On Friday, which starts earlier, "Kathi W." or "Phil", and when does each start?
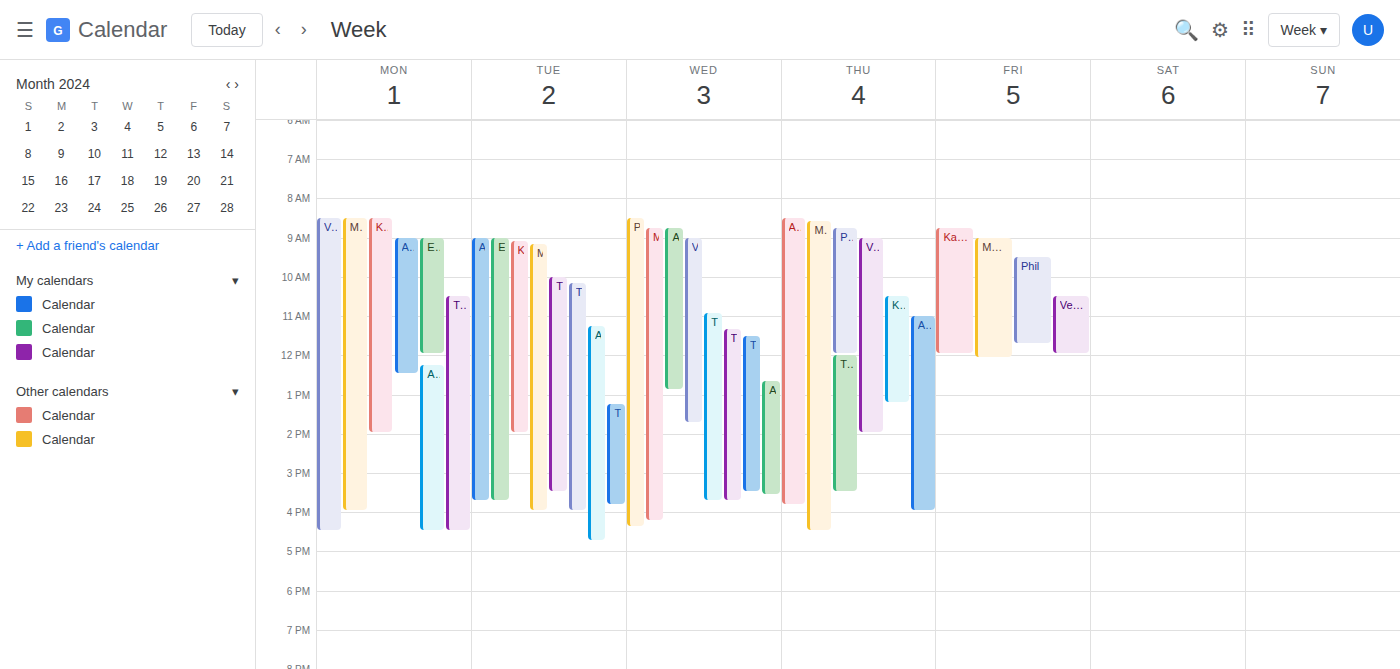
"Kathi W." 8:45 AM; "Phil" 9:30 AM.